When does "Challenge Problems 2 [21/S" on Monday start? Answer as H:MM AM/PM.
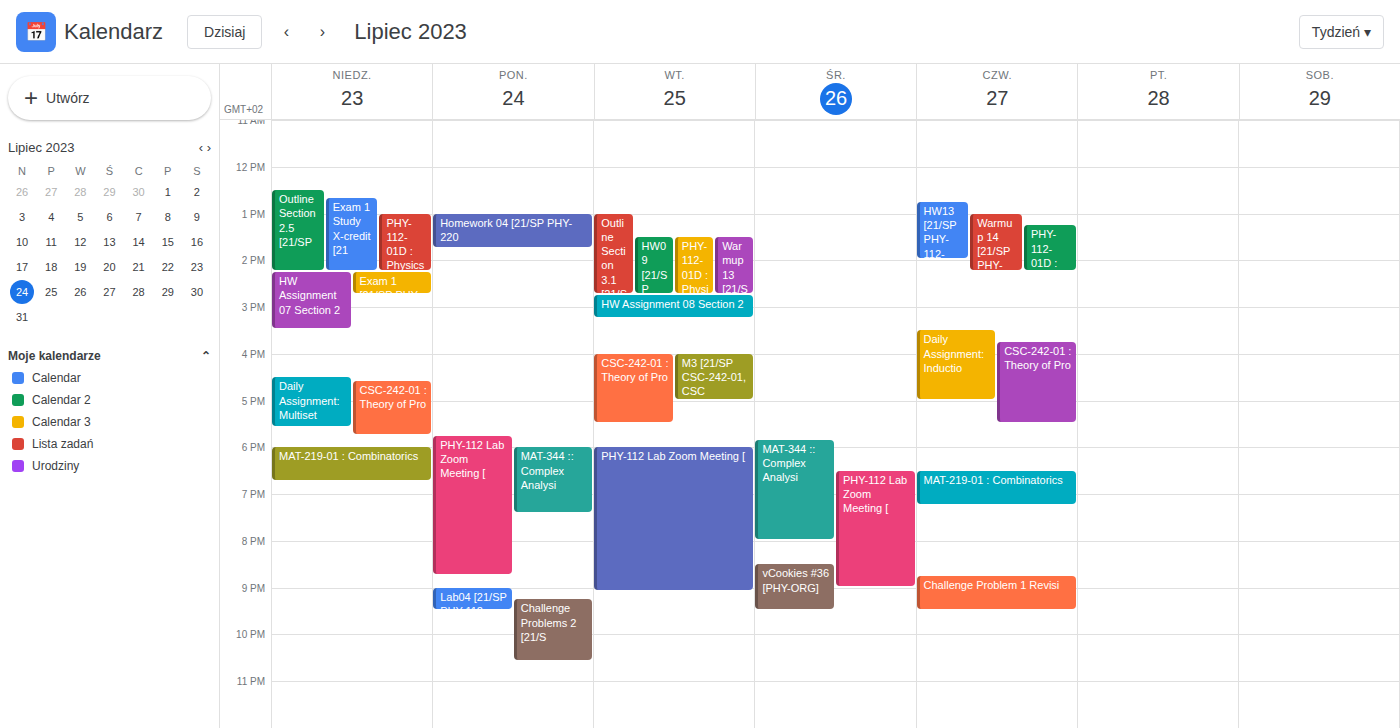
9:15 PM